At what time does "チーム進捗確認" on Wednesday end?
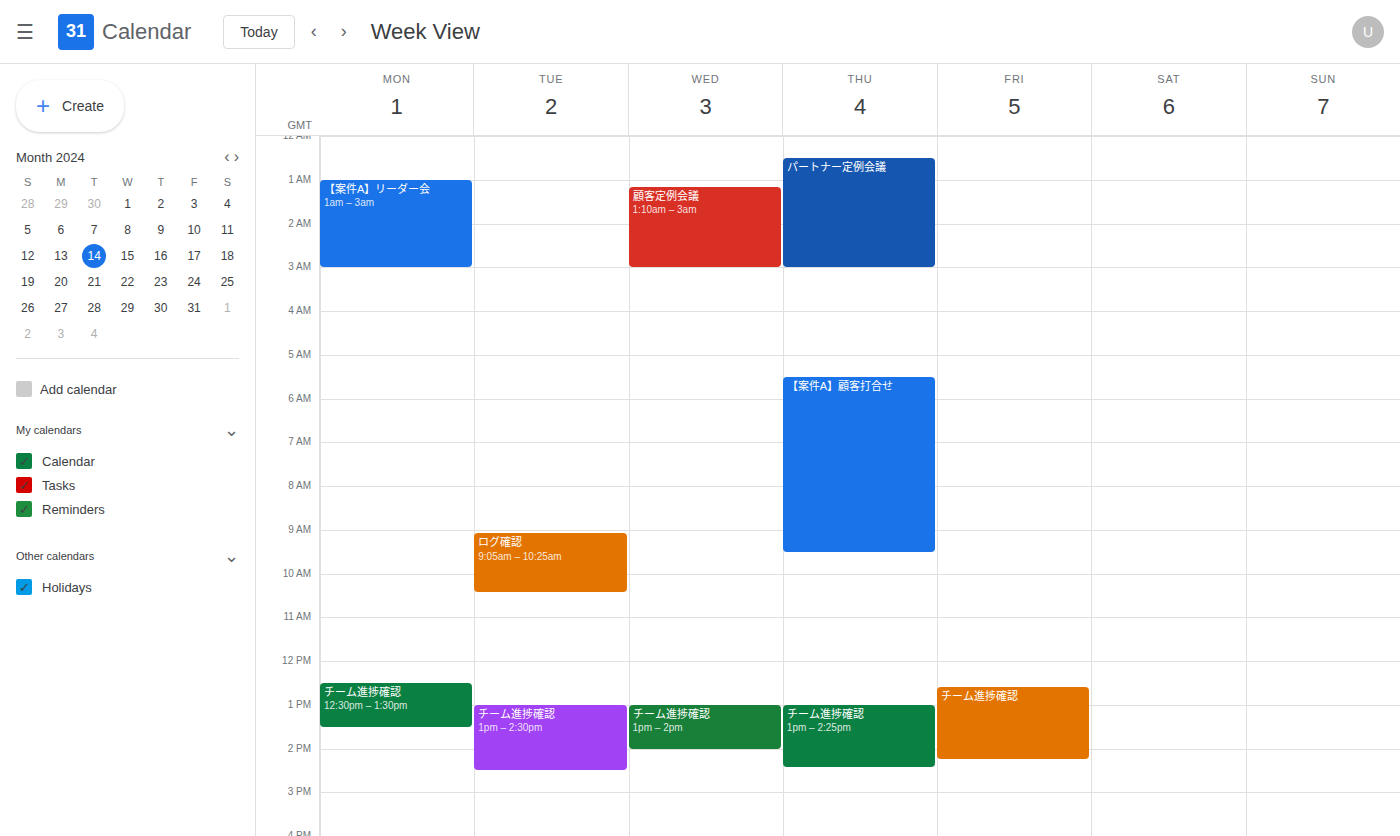
14:00